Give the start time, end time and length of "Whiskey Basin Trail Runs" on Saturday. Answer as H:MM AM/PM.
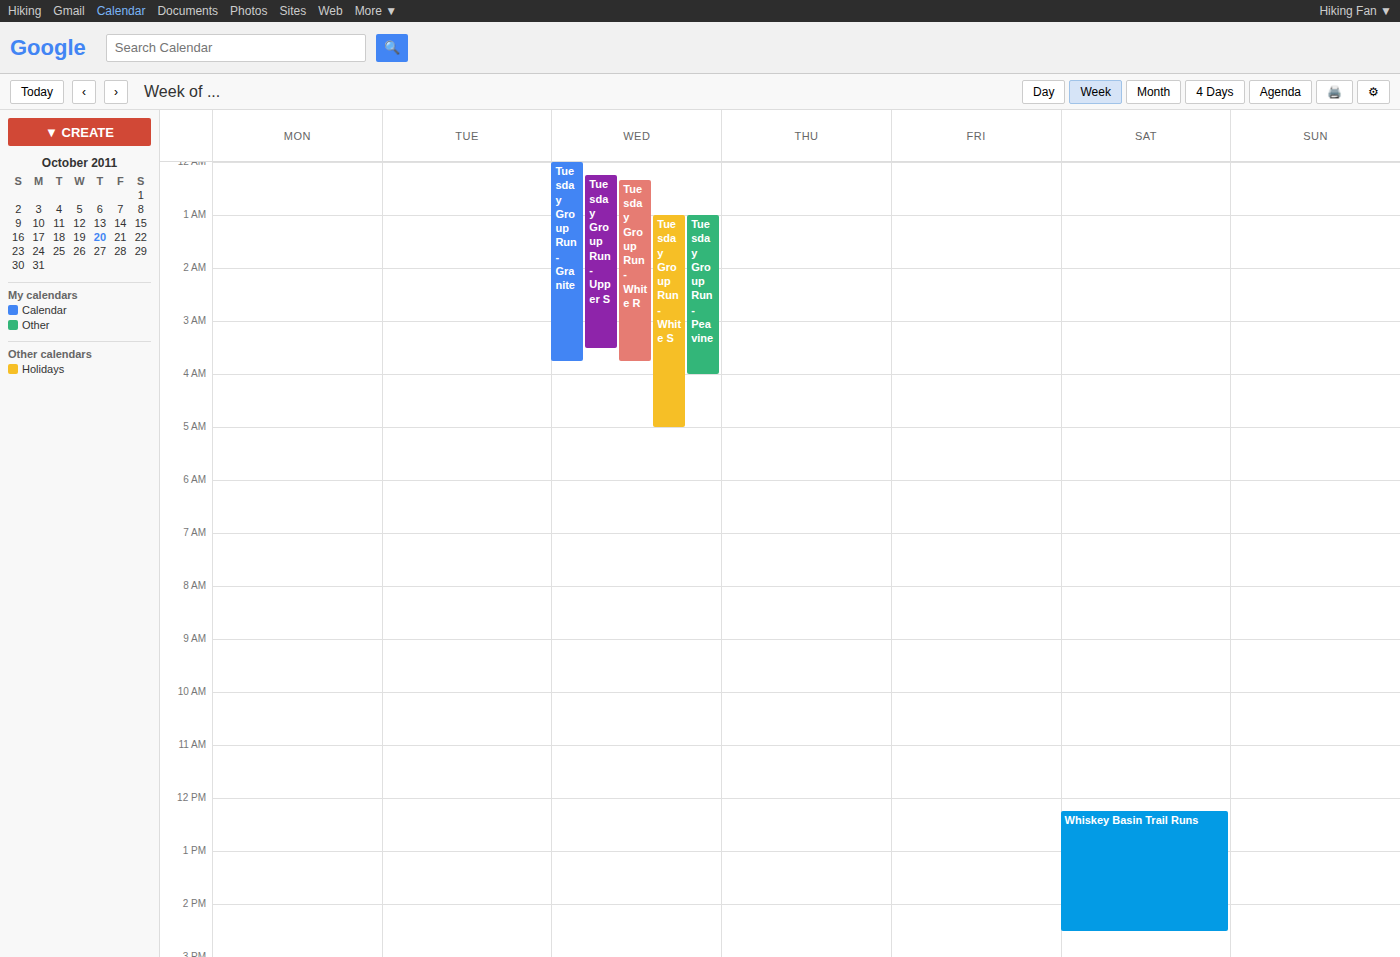
12:15 PM to 2:30 PM, 2 hours 15 minutes